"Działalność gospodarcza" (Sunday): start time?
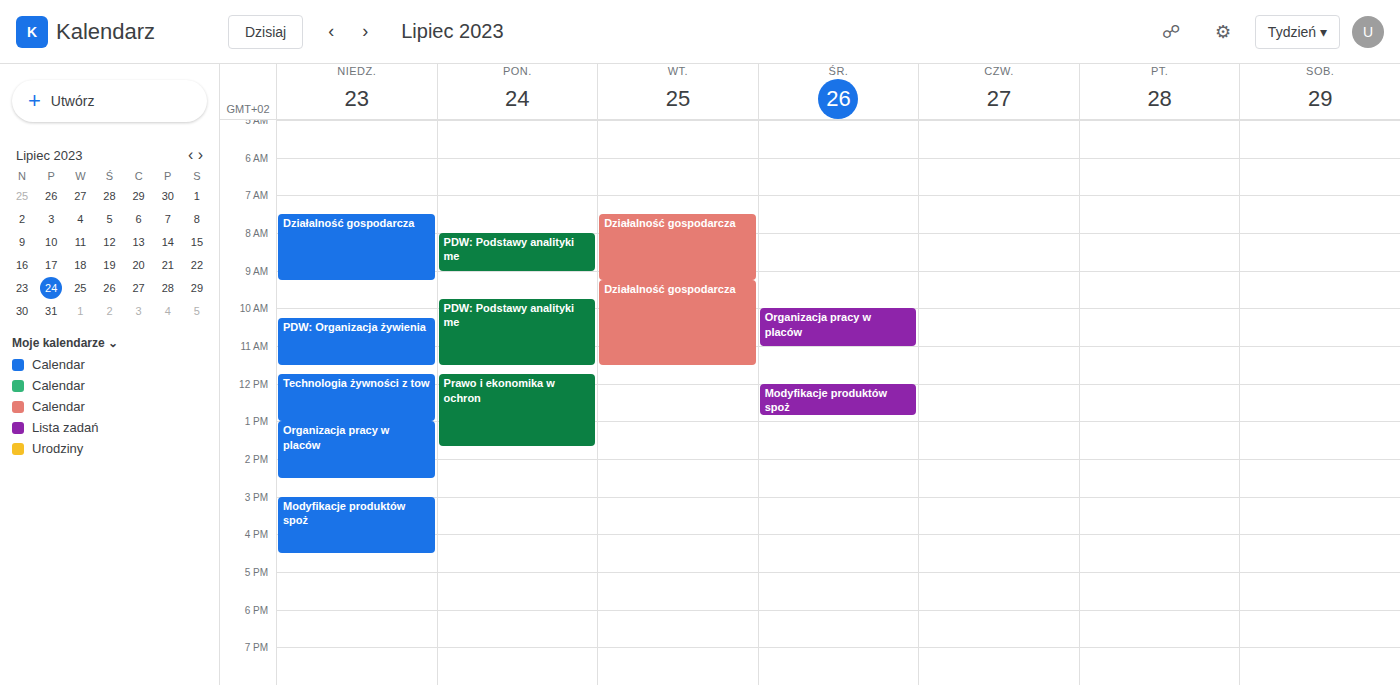
7:30 AM